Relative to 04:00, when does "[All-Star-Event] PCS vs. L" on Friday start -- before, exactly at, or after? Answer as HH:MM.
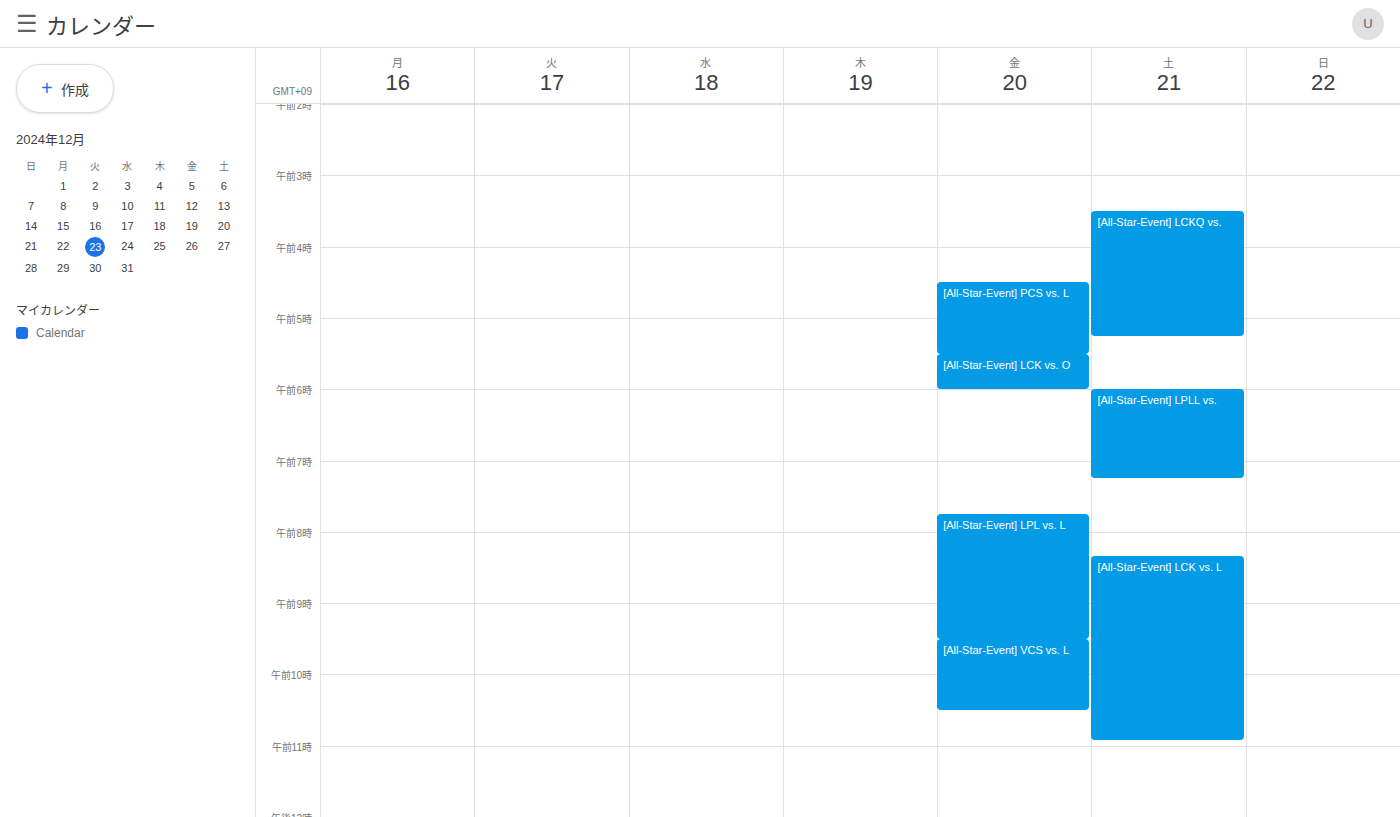
04:30 -- after 04:00, 30 minutes below the 04:00 line.